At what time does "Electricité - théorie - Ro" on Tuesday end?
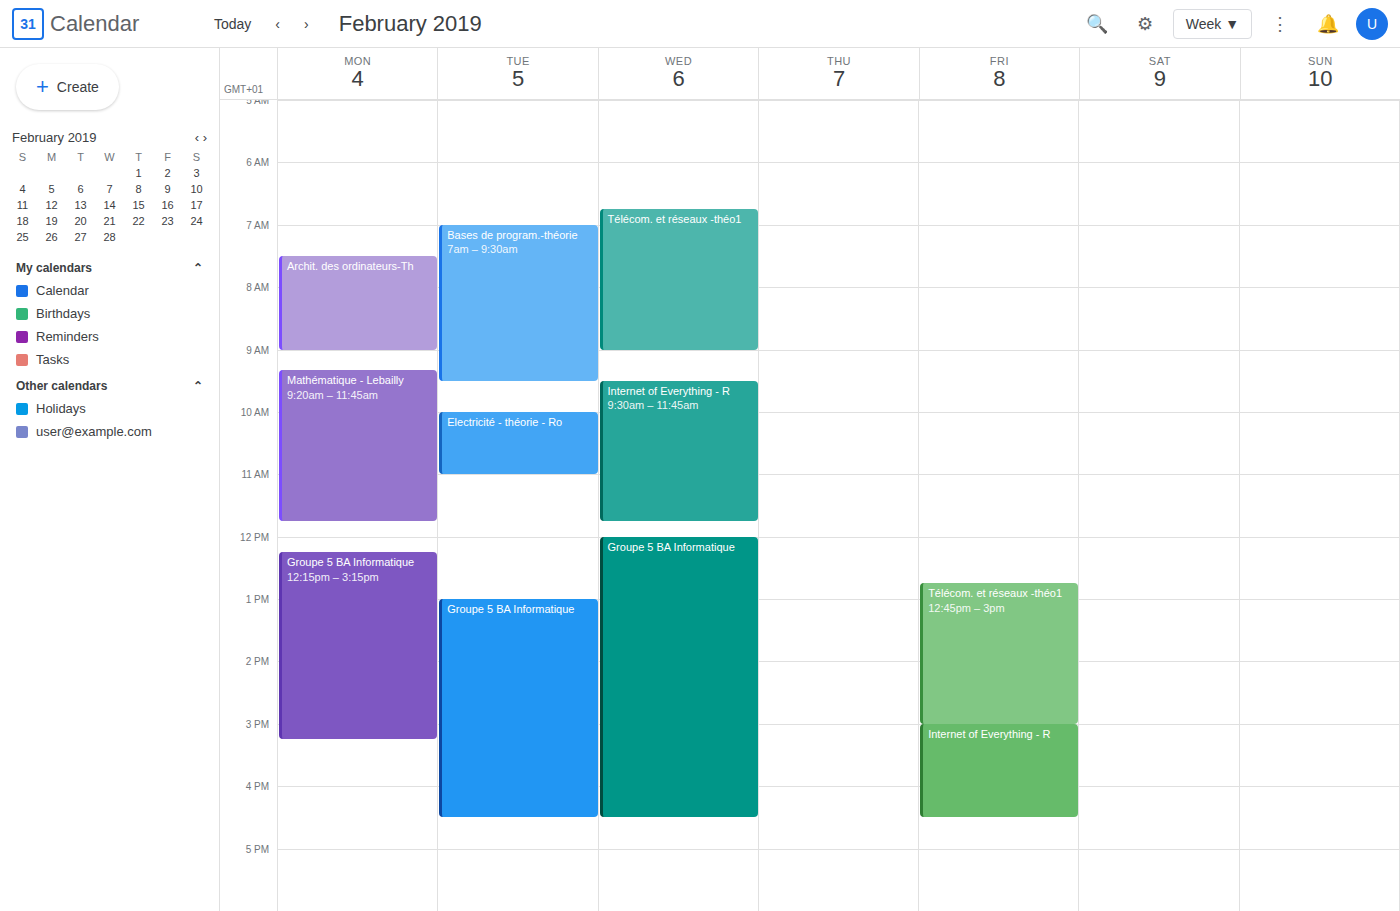
11:00 AM